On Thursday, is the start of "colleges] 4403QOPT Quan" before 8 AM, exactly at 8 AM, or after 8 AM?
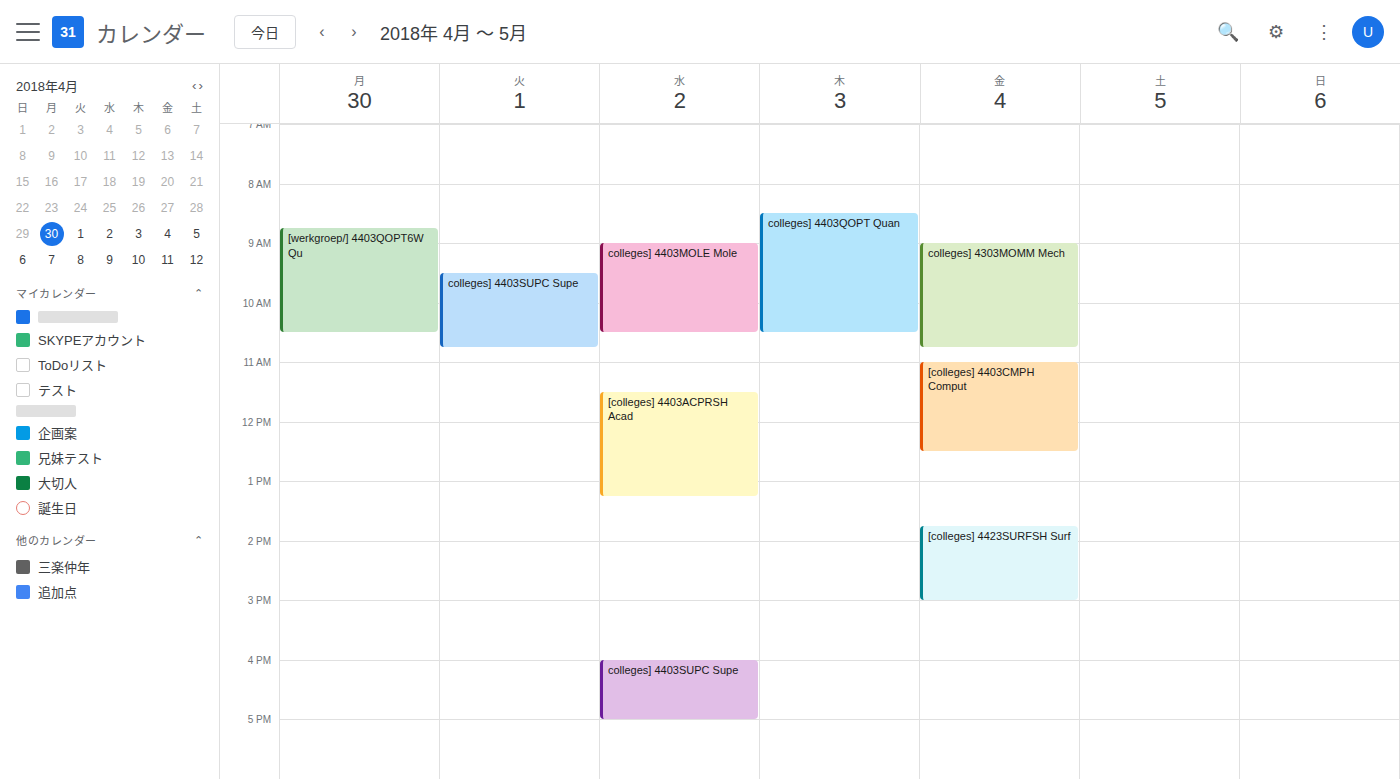
8:30 AM -- after 8 AM, 30 minutes below the 8 AM line.